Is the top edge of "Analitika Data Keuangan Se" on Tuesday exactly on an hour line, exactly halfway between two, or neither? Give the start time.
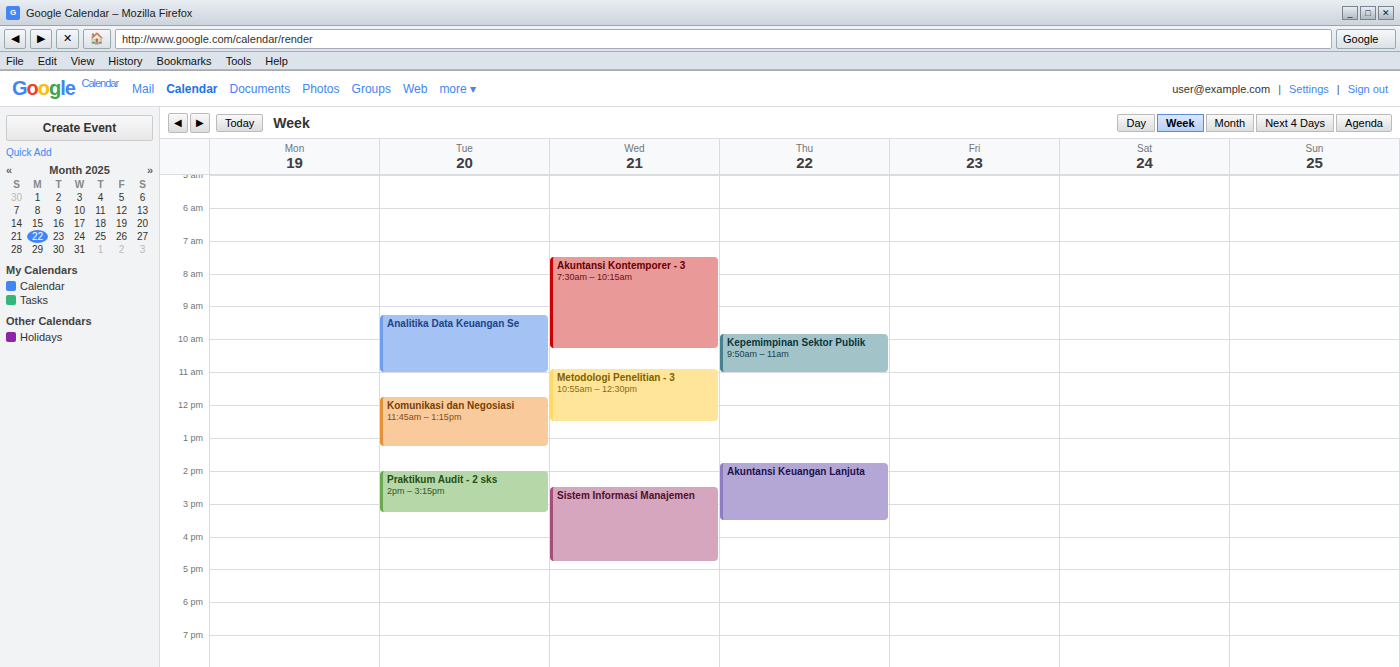
9:15 AM -- neither: a quarter of the way from the 9 AM line to the 10 AM line.